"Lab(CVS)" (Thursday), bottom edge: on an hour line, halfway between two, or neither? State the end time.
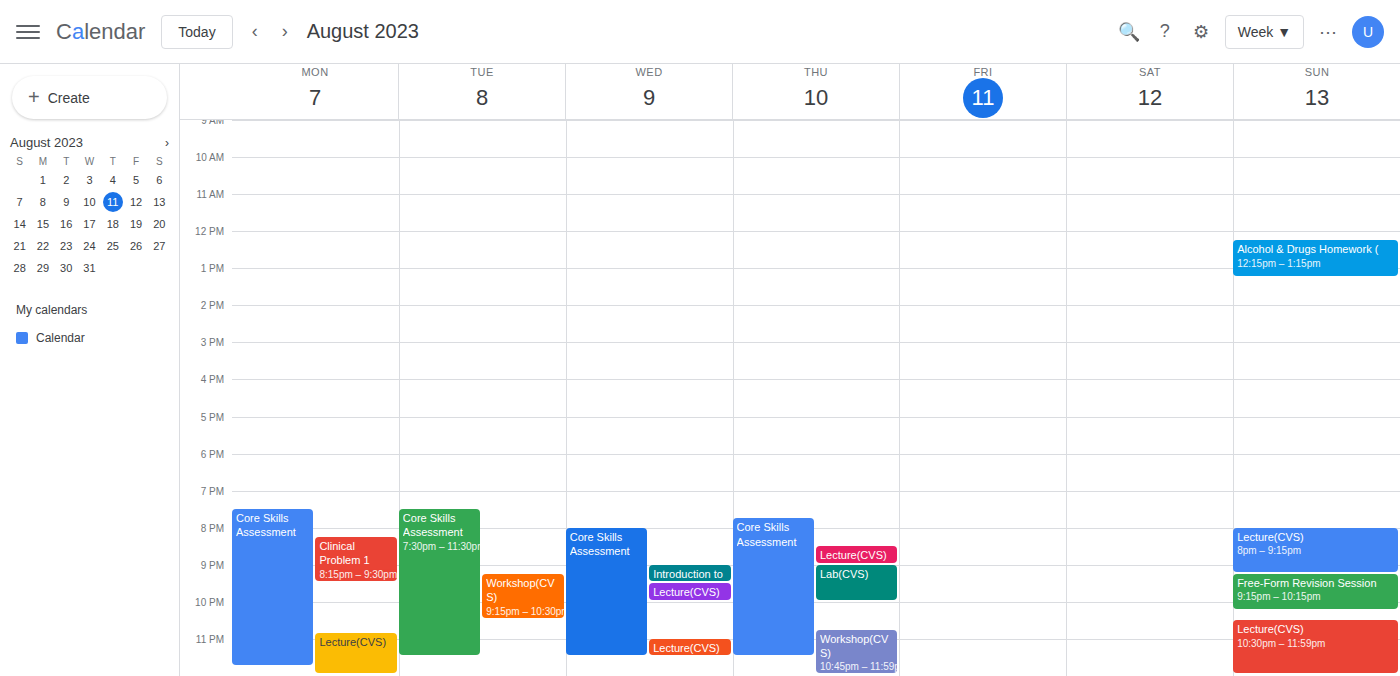
10:00 PM -- exactly on the 10 PM line.